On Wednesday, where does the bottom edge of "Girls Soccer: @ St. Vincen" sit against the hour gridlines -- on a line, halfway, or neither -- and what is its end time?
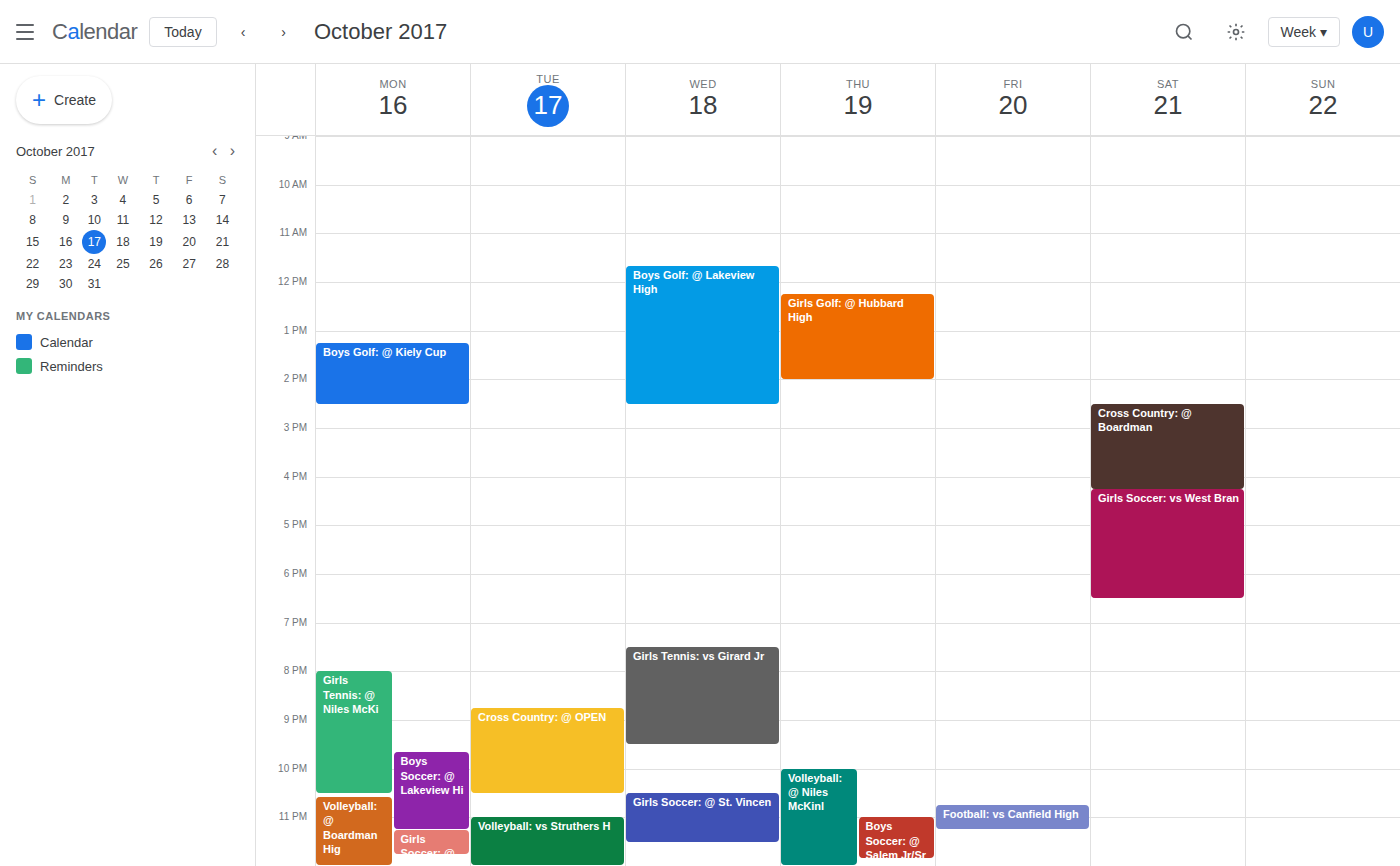
11:30 PM -- halfway between the 11 PM and 12 AM lines.